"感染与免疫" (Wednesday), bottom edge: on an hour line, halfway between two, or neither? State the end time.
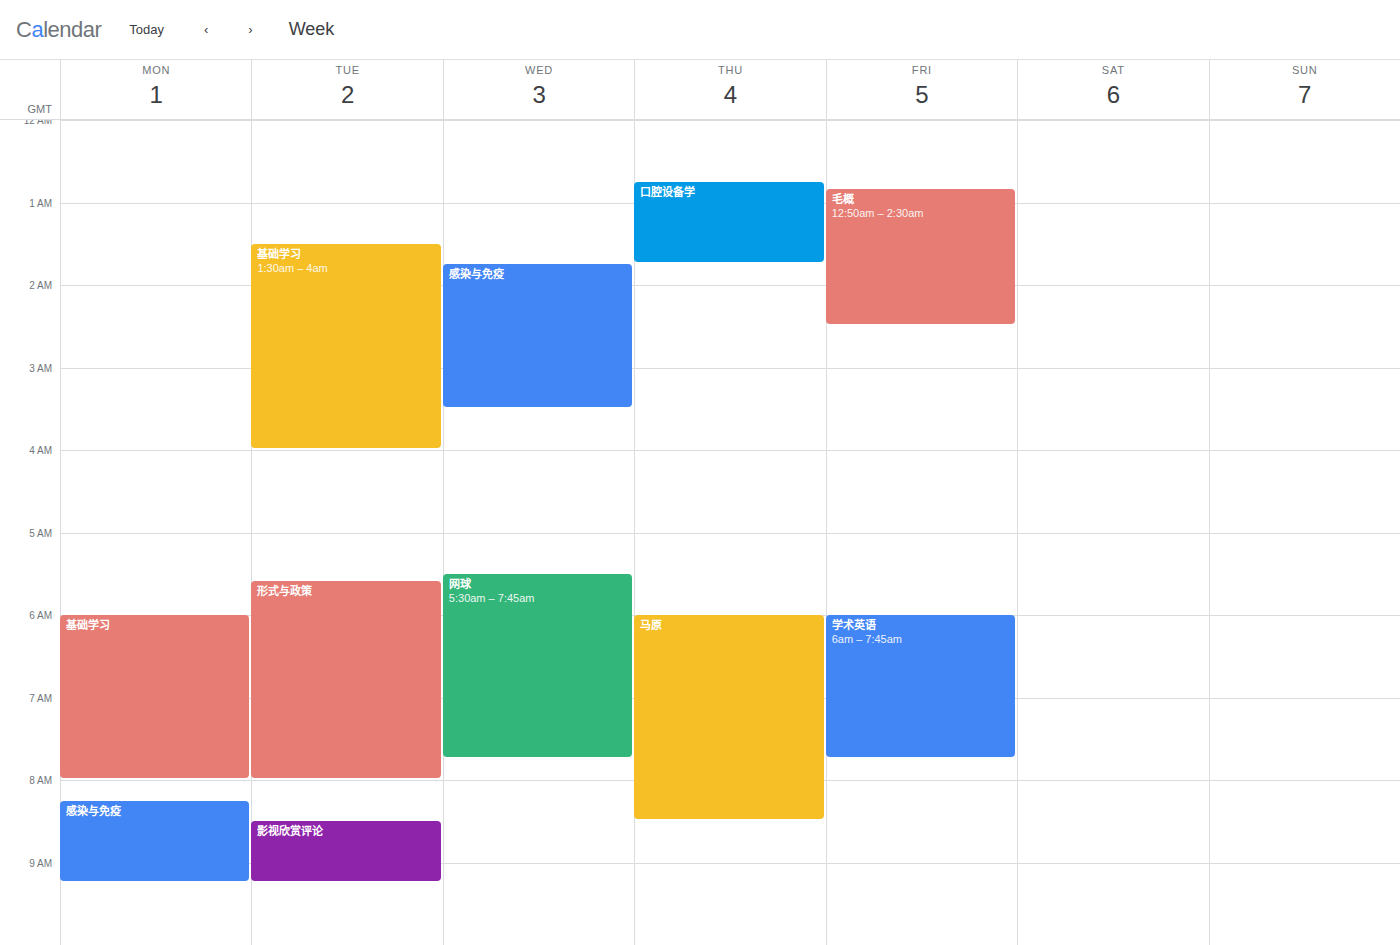
3:30 AM -- halfway between the 3 AM and 4 AM lines.